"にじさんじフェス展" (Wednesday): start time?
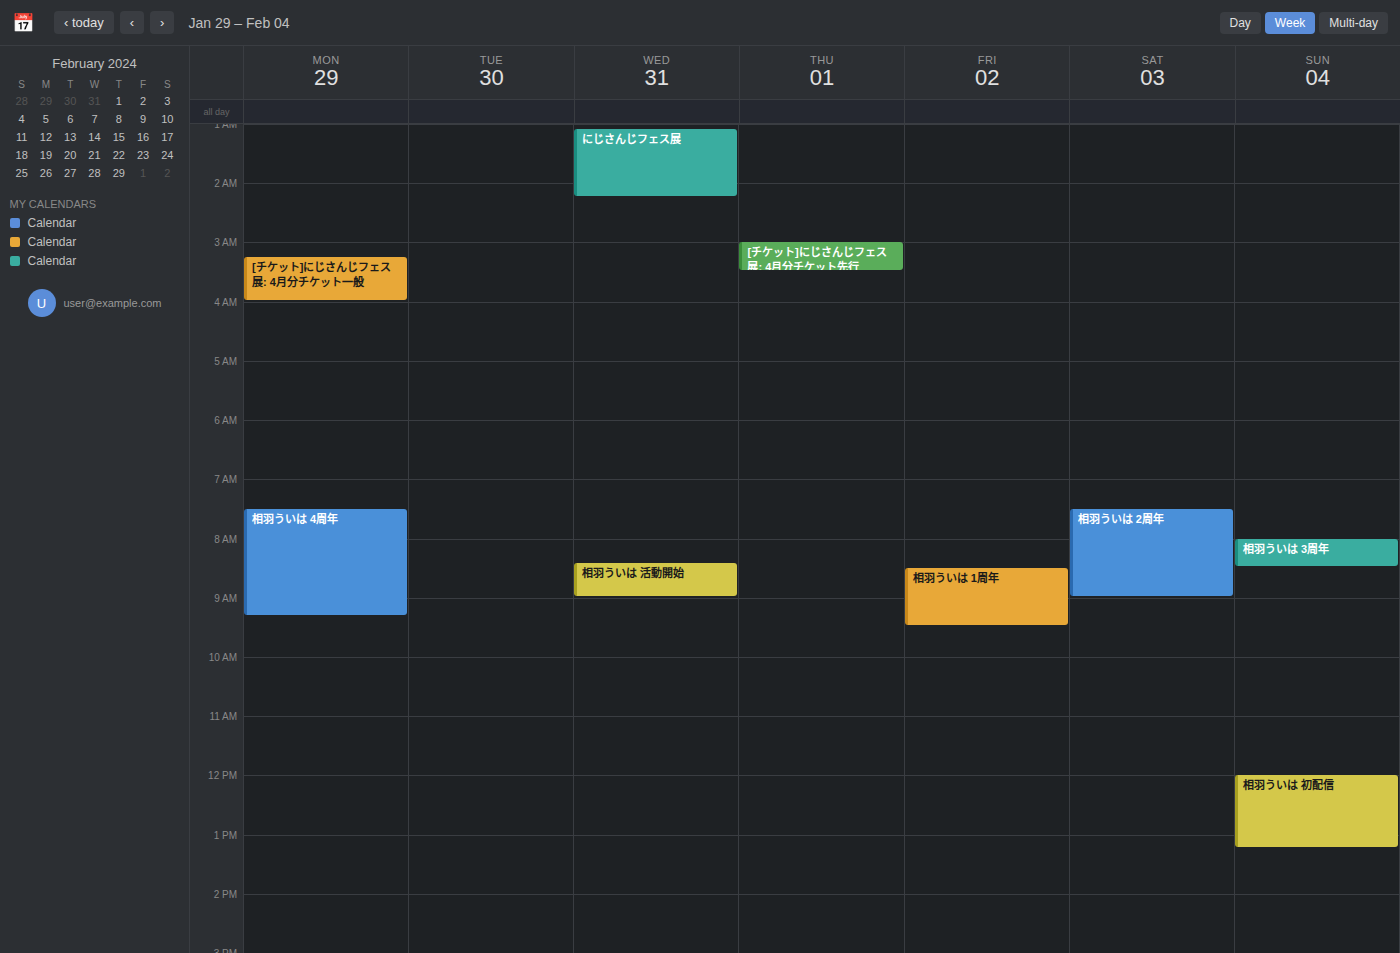
1:05 AM